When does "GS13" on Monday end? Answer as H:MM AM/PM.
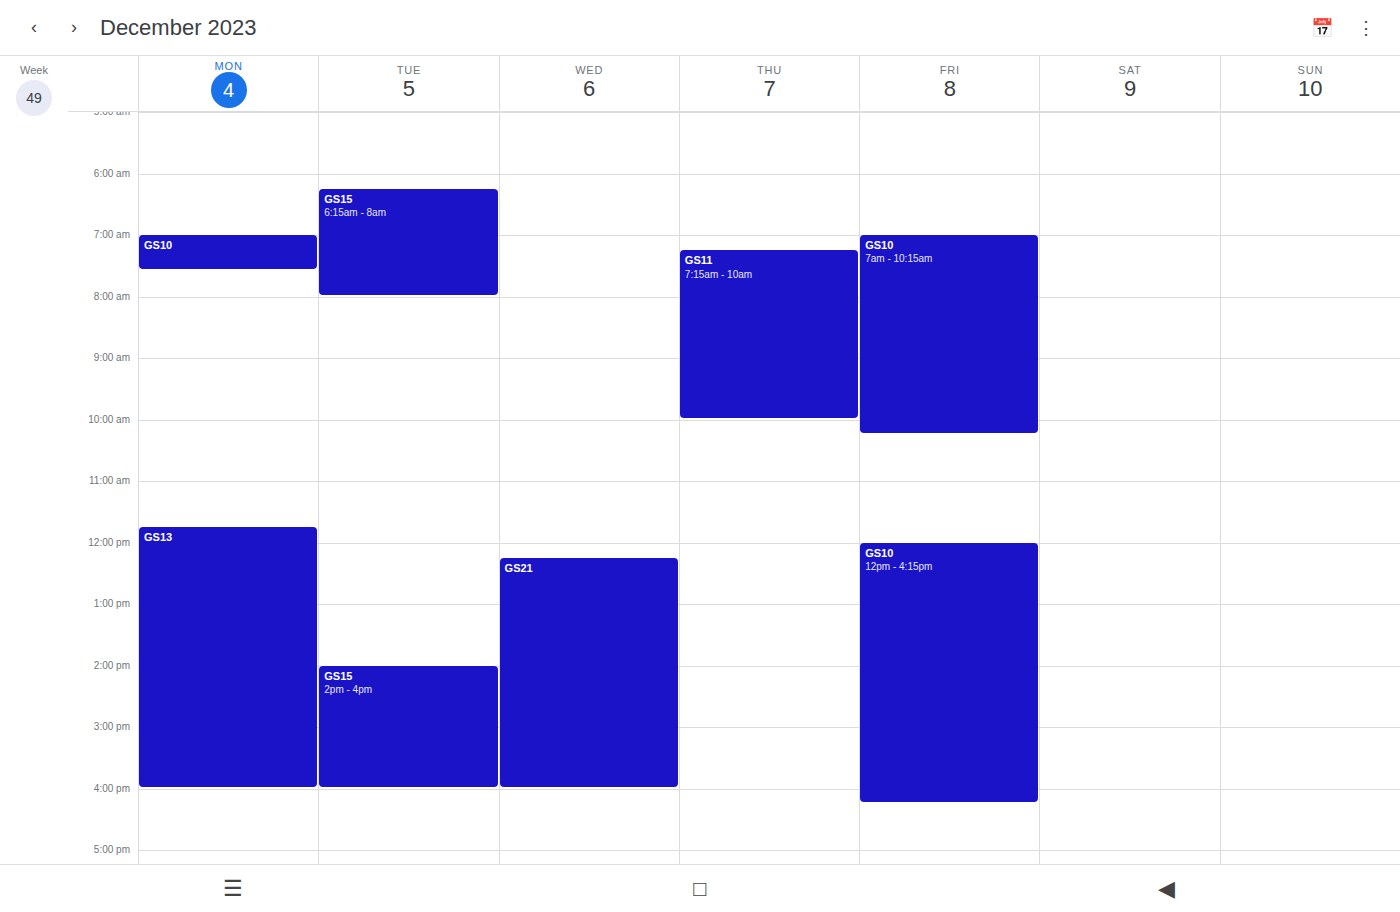
4:00 PM